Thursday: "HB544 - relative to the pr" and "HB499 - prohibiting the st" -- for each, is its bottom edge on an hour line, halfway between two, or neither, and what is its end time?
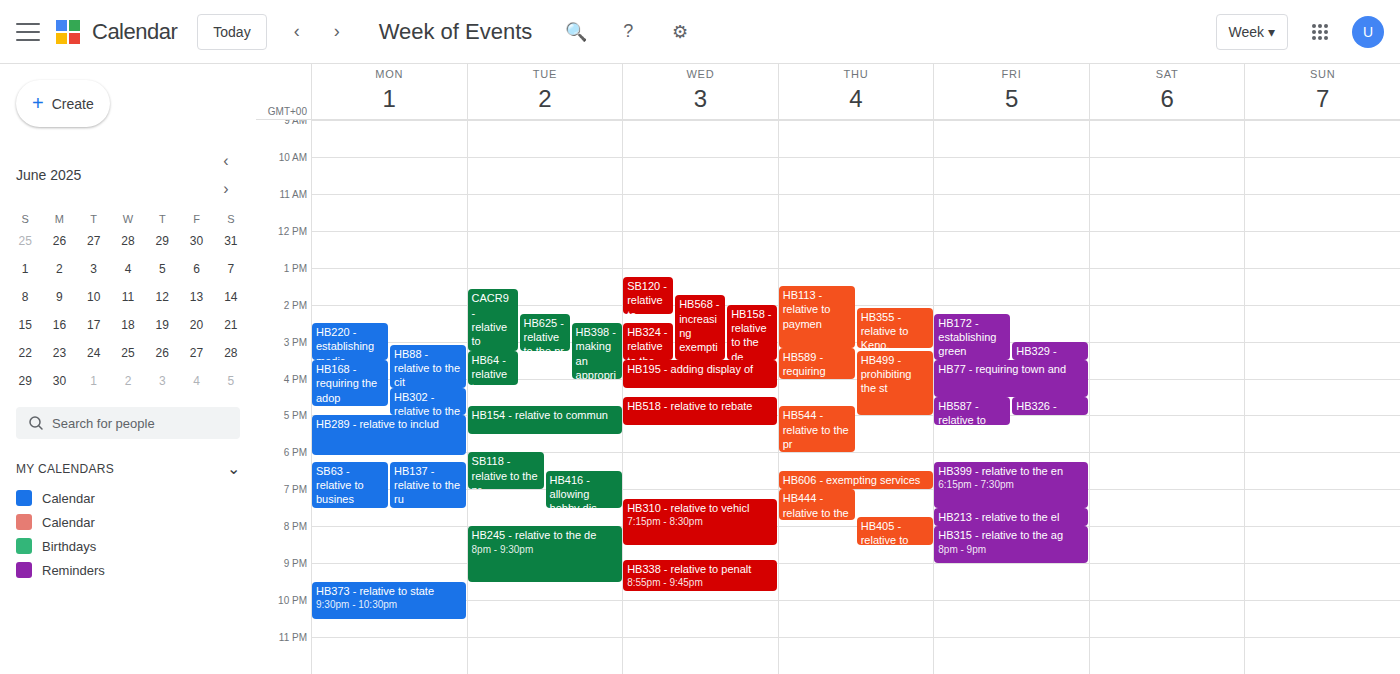
"HB544 - relative to the pr": 6:00 PM, exactly on the 6 PM line. "HB499 - prohibiting the st": 5:00 PM, exactly on the 5 PM line.